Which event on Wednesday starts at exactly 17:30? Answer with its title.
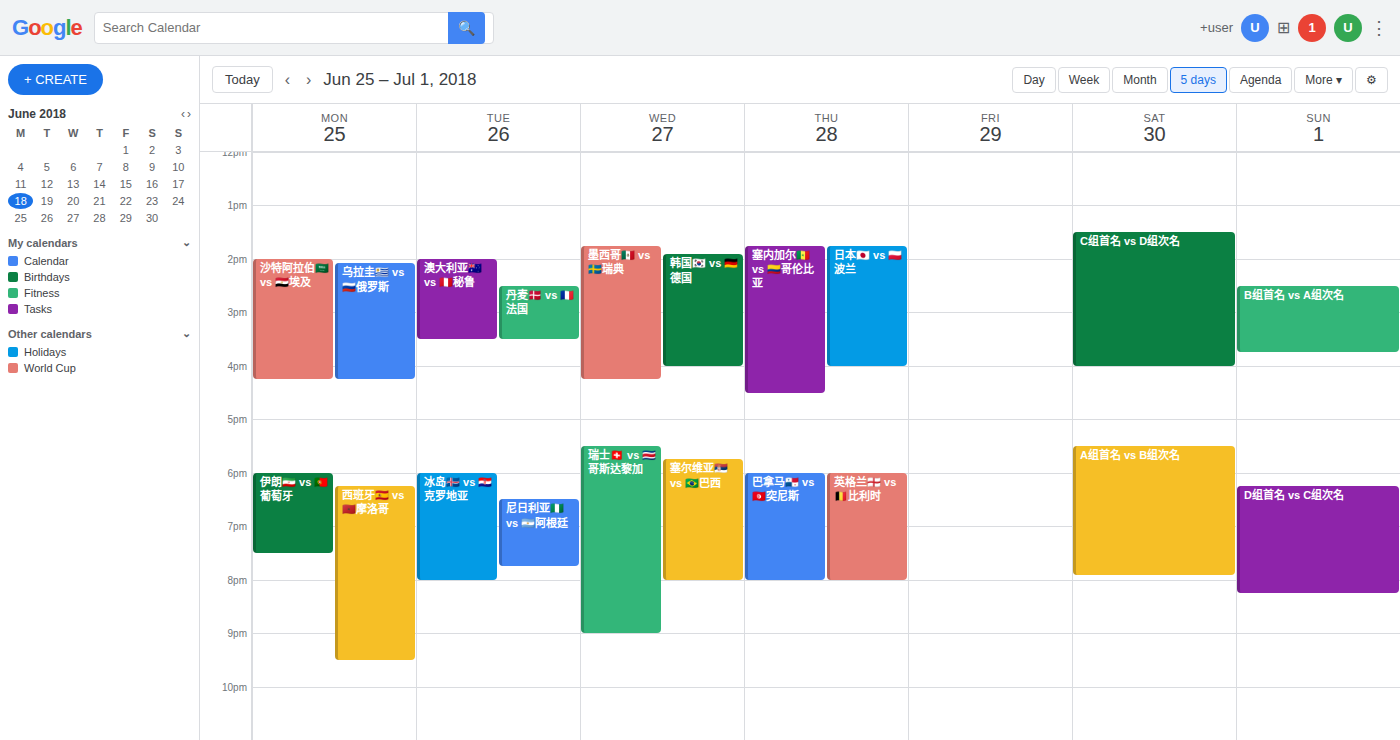
"瑞士🇨🇭 vs 🇨🇷哥斯达黎加"